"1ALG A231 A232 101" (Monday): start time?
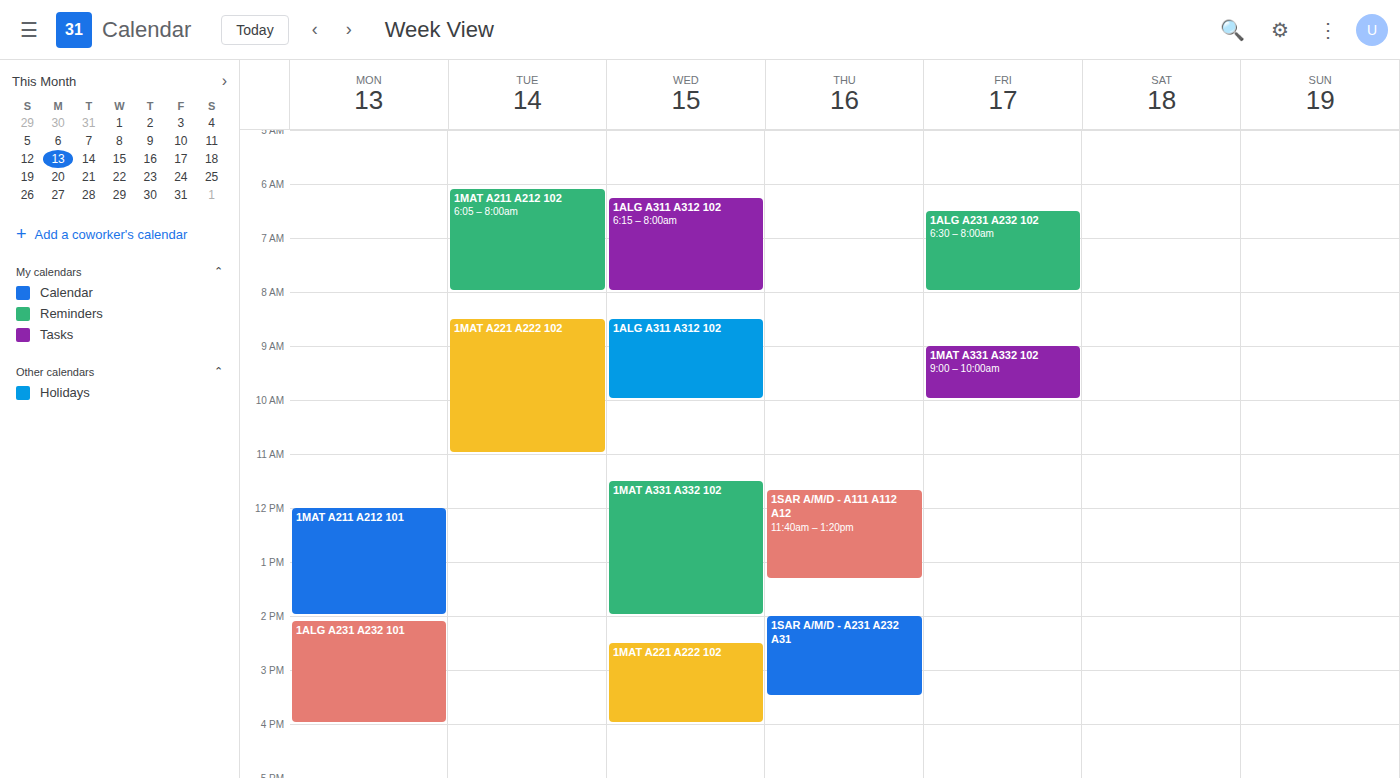
2:05 PM